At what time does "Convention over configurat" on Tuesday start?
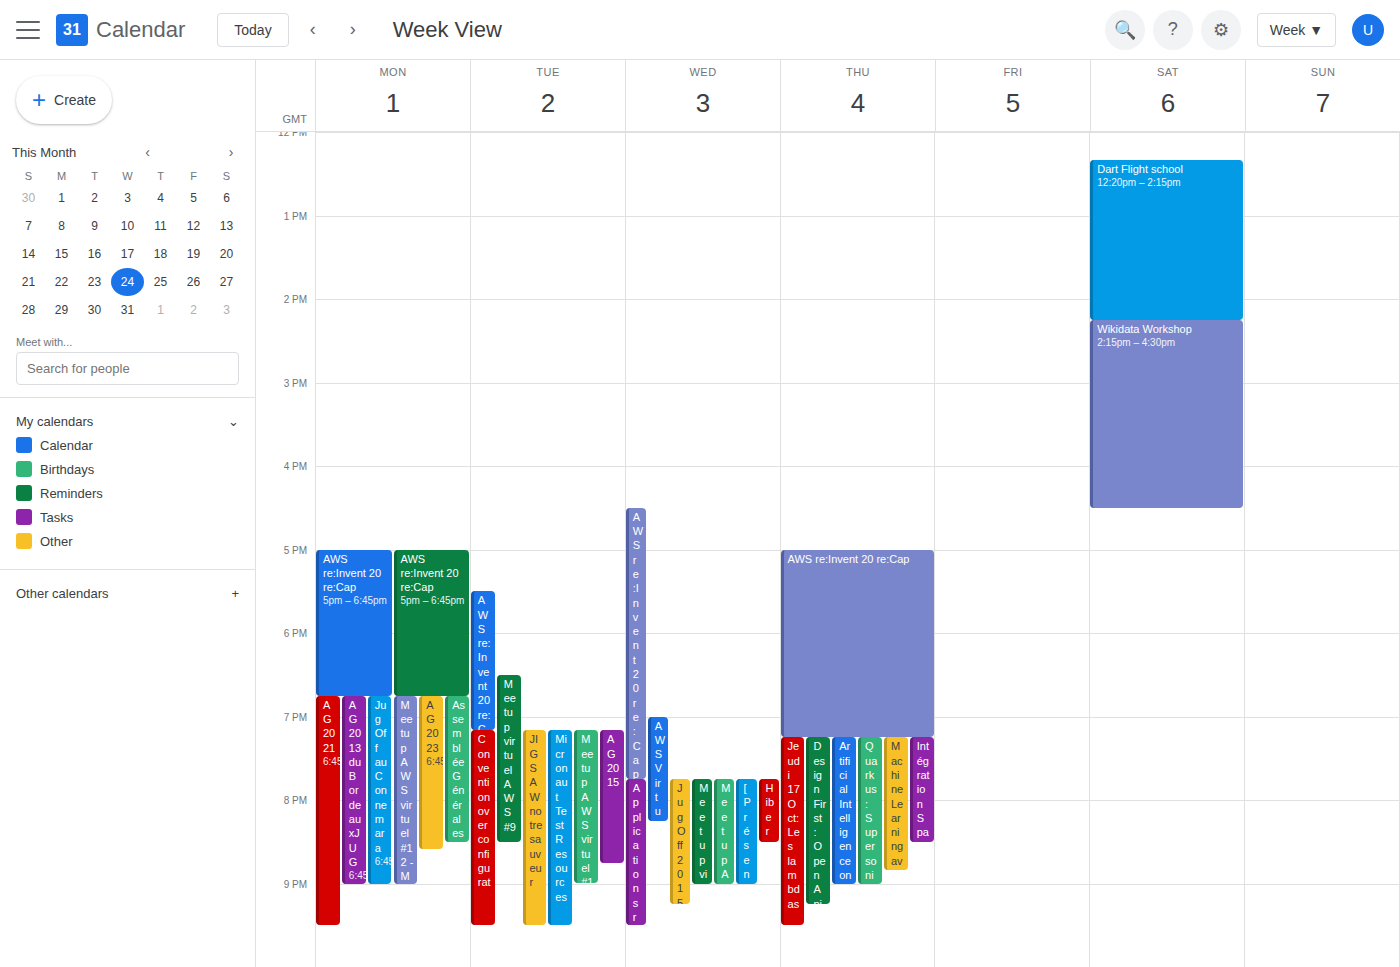
7:10 PM